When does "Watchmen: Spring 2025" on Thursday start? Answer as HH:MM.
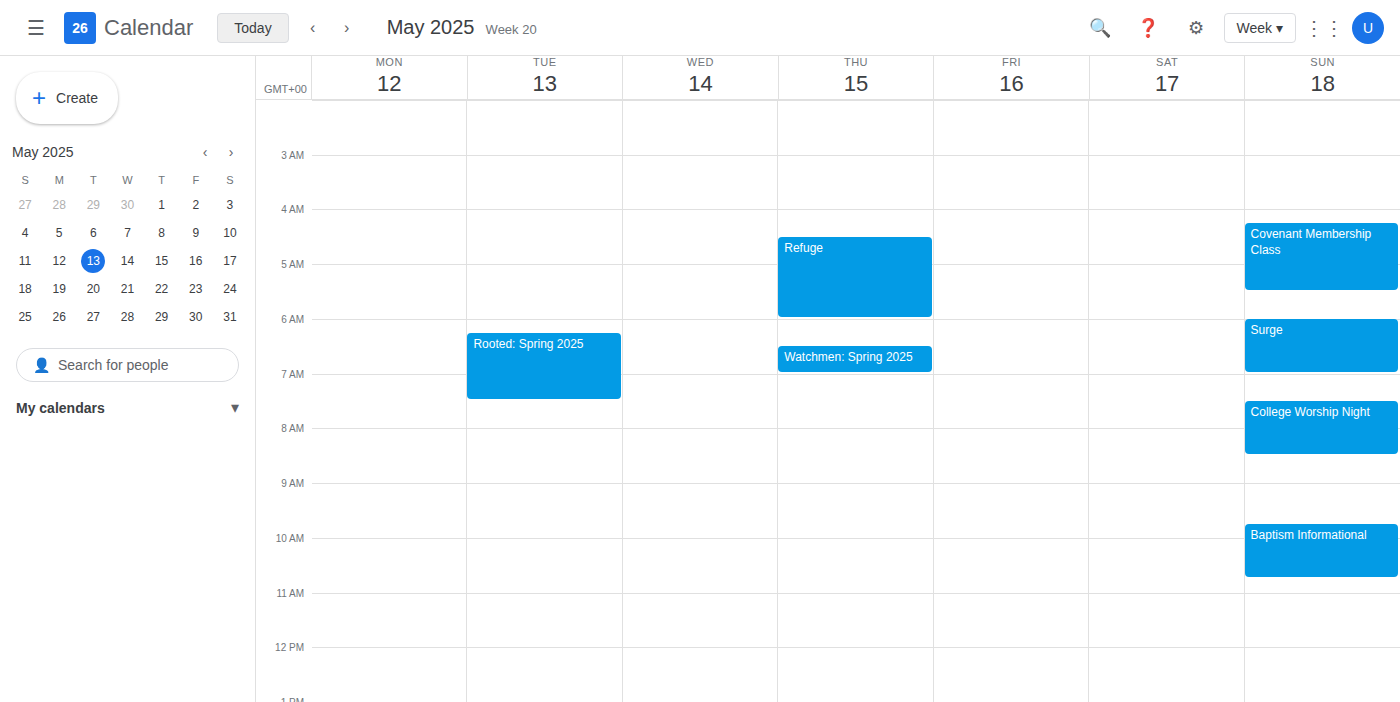
06:30